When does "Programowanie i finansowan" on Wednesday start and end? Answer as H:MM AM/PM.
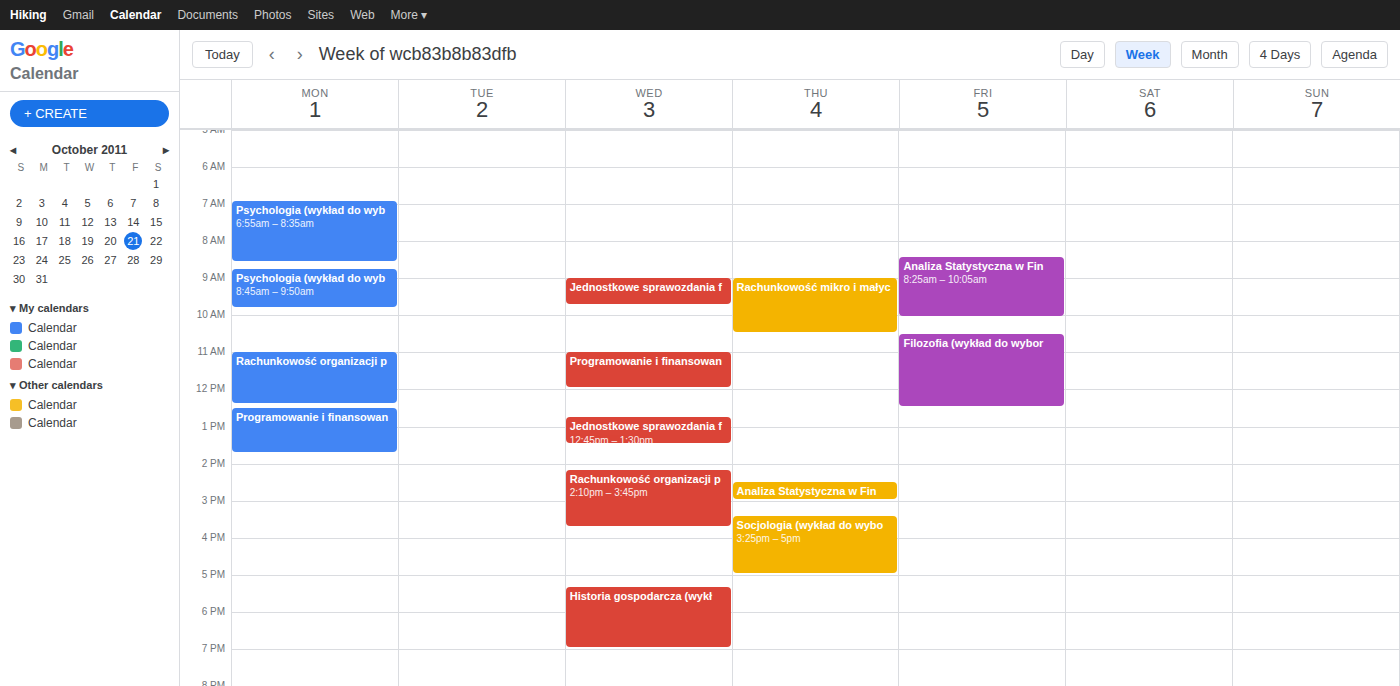
11:00 AM to 12:00 PM